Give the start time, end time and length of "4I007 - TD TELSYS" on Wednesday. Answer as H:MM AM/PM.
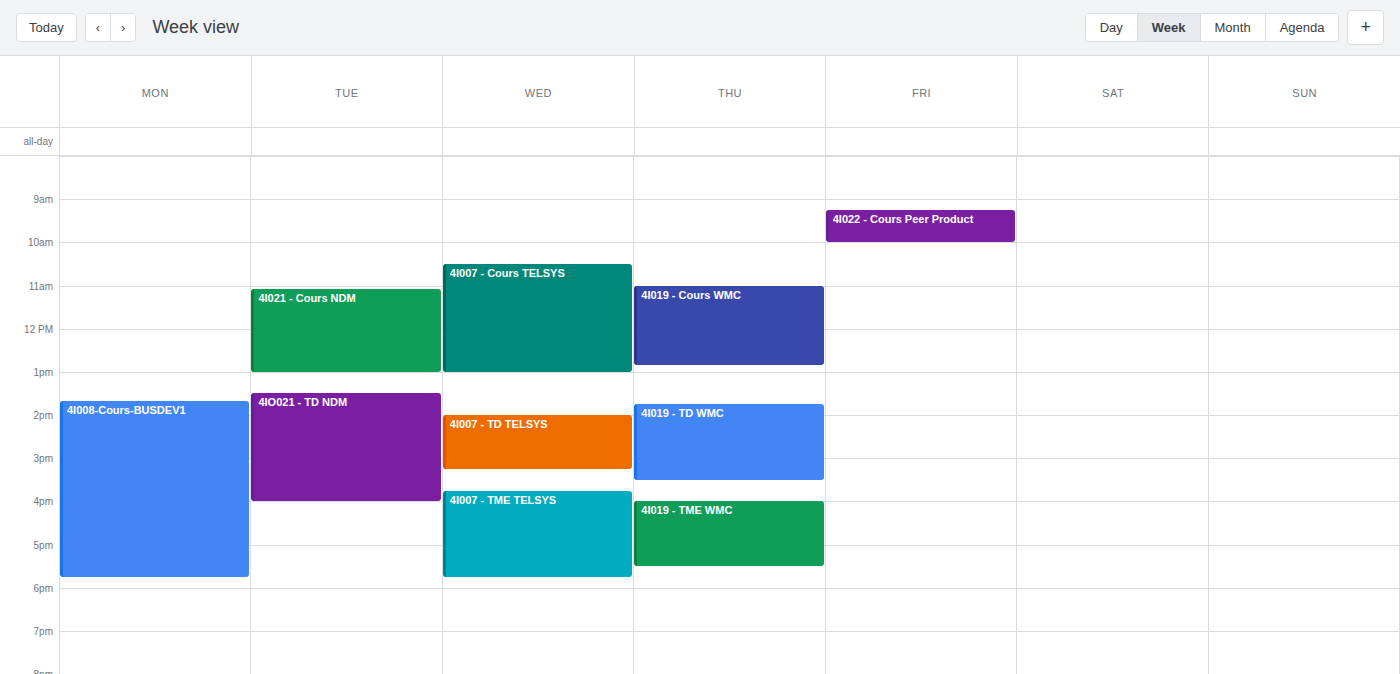
2:00 PM to 3:15 PM, 1 hour 15 minutes